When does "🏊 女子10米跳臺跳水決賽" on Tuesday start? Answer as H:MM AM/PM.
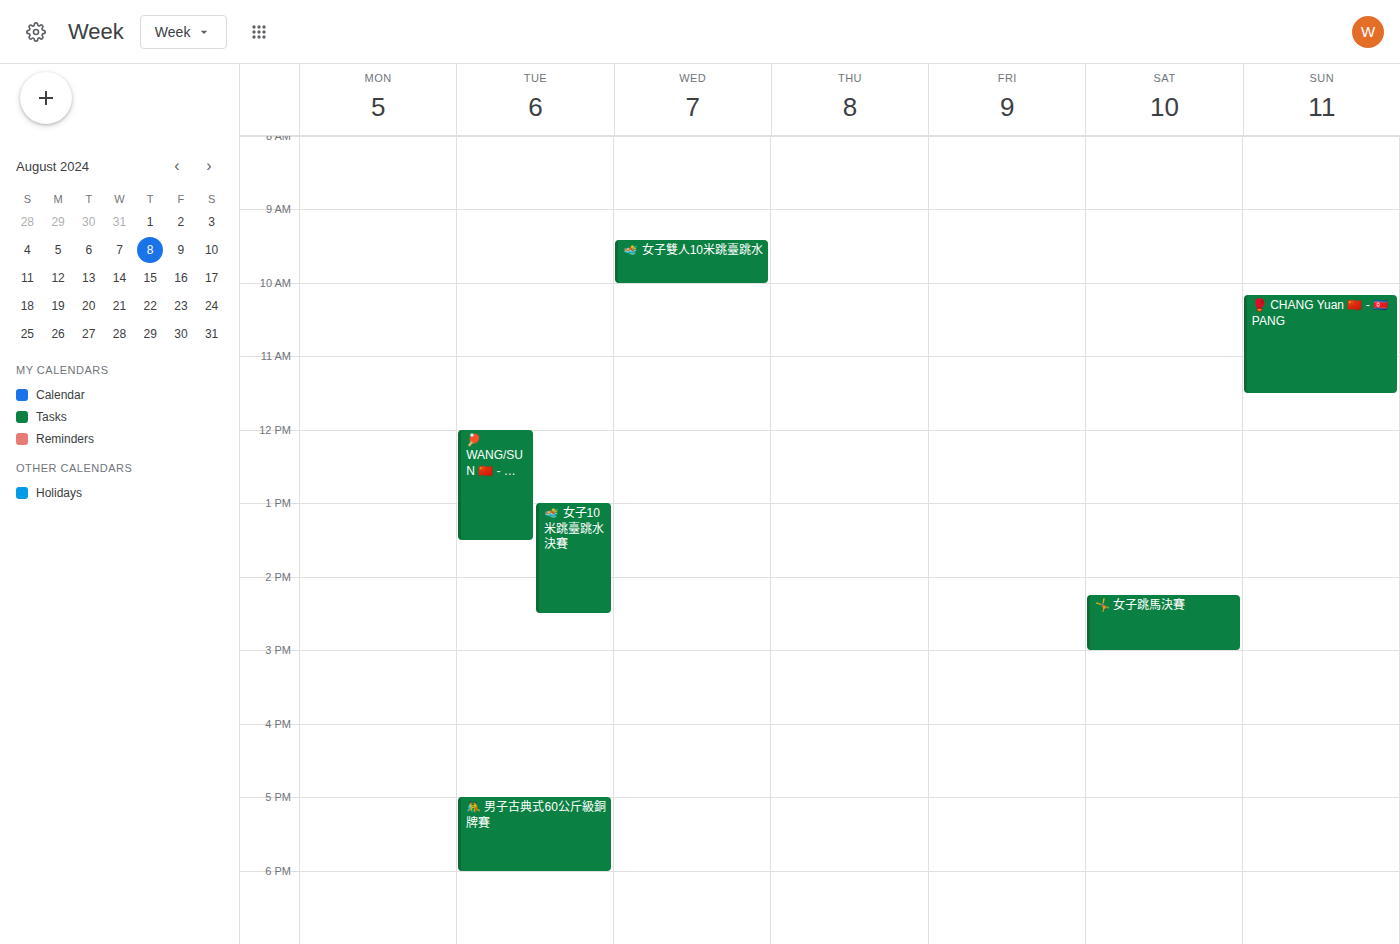
1:00 PM